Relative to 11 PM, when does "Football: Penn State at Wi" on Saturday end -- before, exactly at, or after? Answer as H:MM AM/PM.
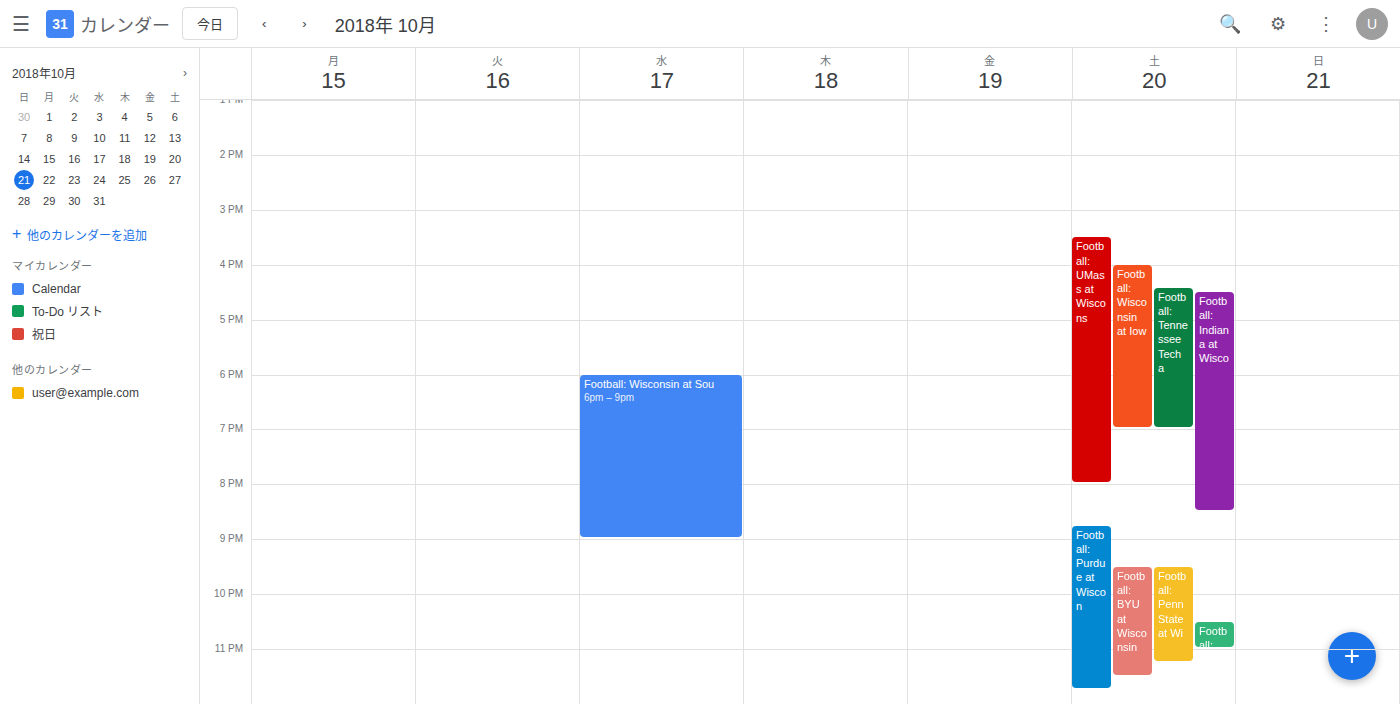
11:15 PM -- after 11 PM, 15 minutes below the 11 PM line.